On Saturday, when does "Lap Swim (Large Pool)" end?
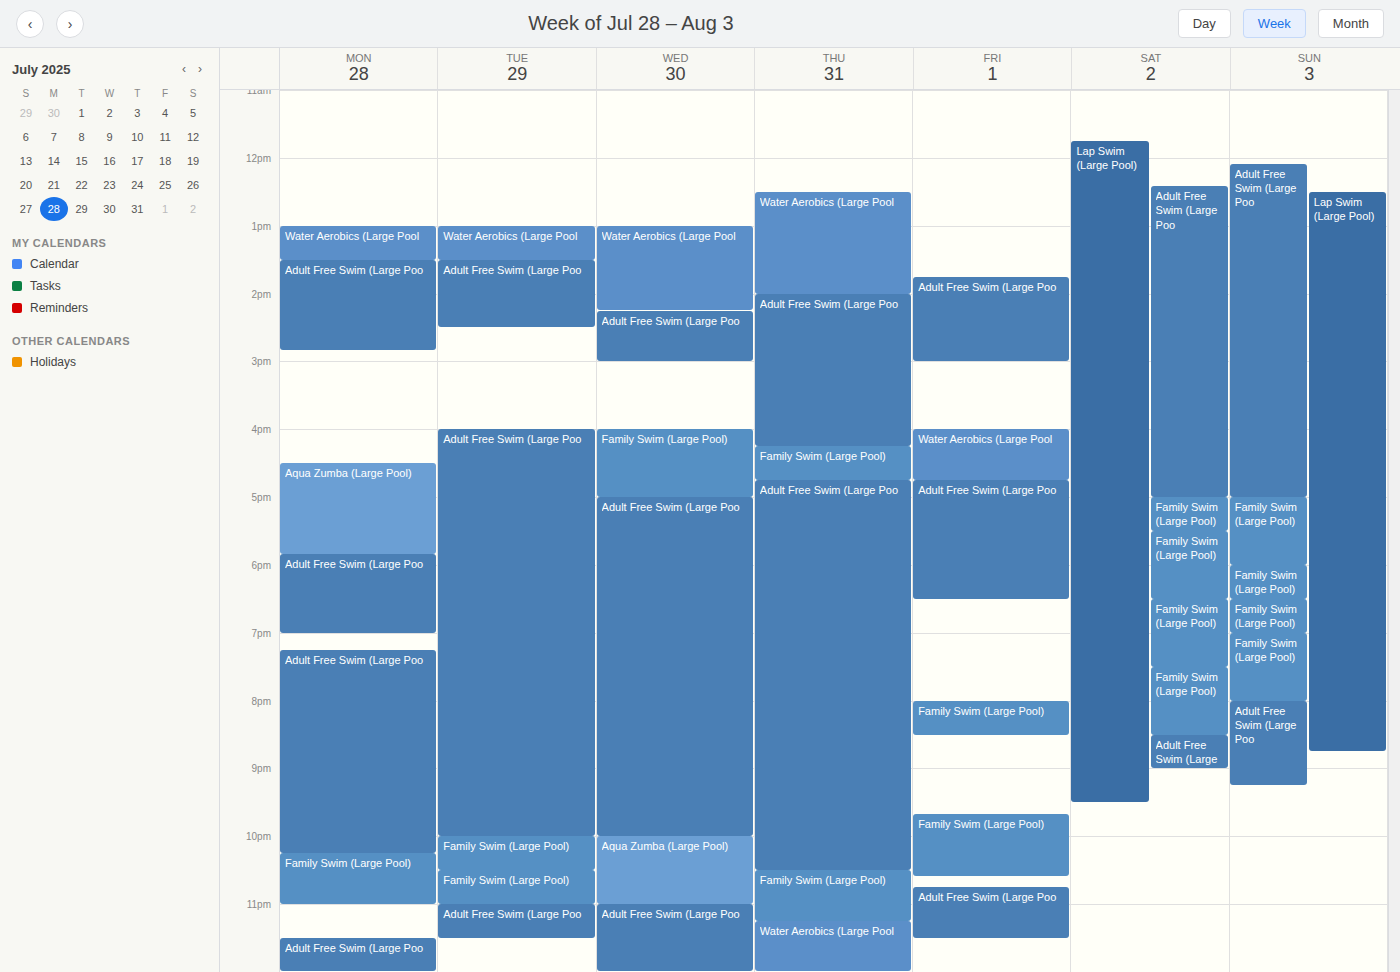
9:30 PM